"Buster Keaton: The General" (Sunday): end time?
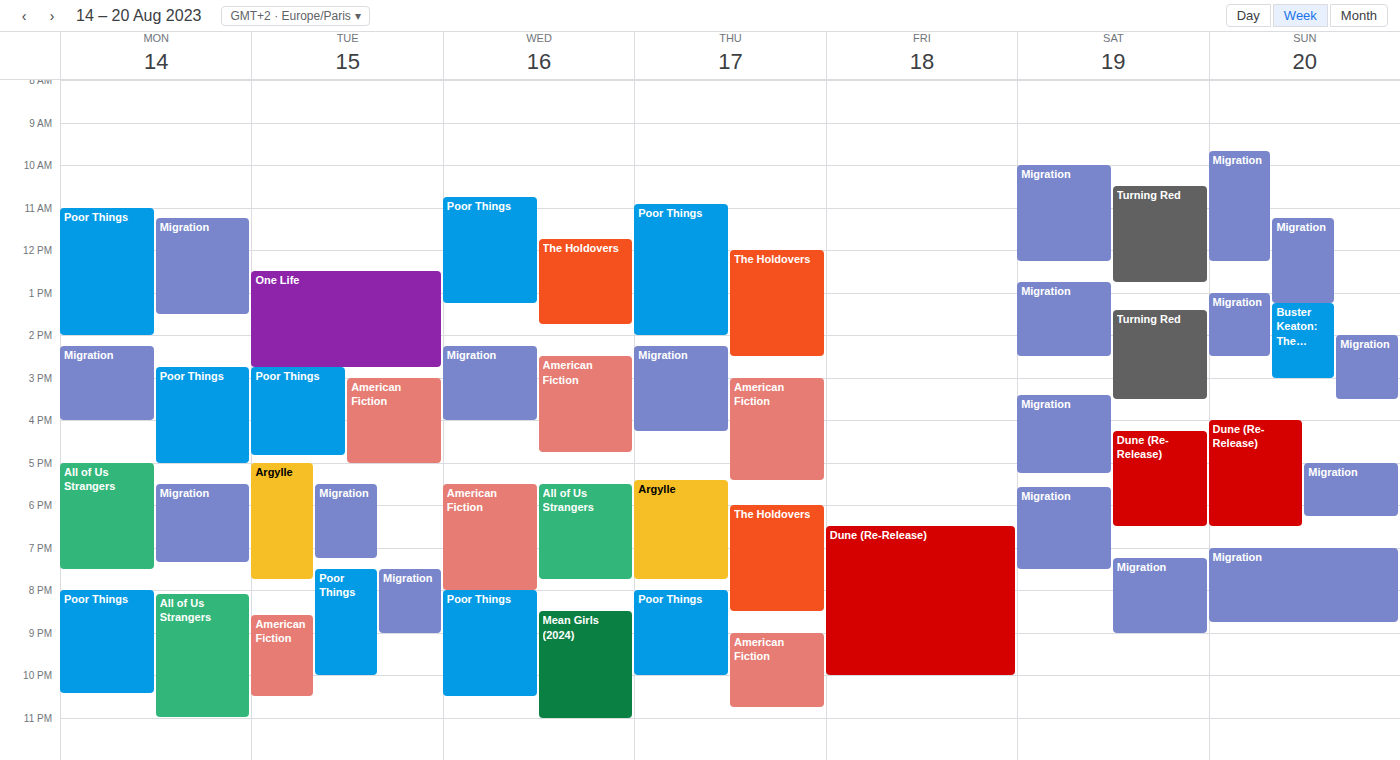
3:00 PM